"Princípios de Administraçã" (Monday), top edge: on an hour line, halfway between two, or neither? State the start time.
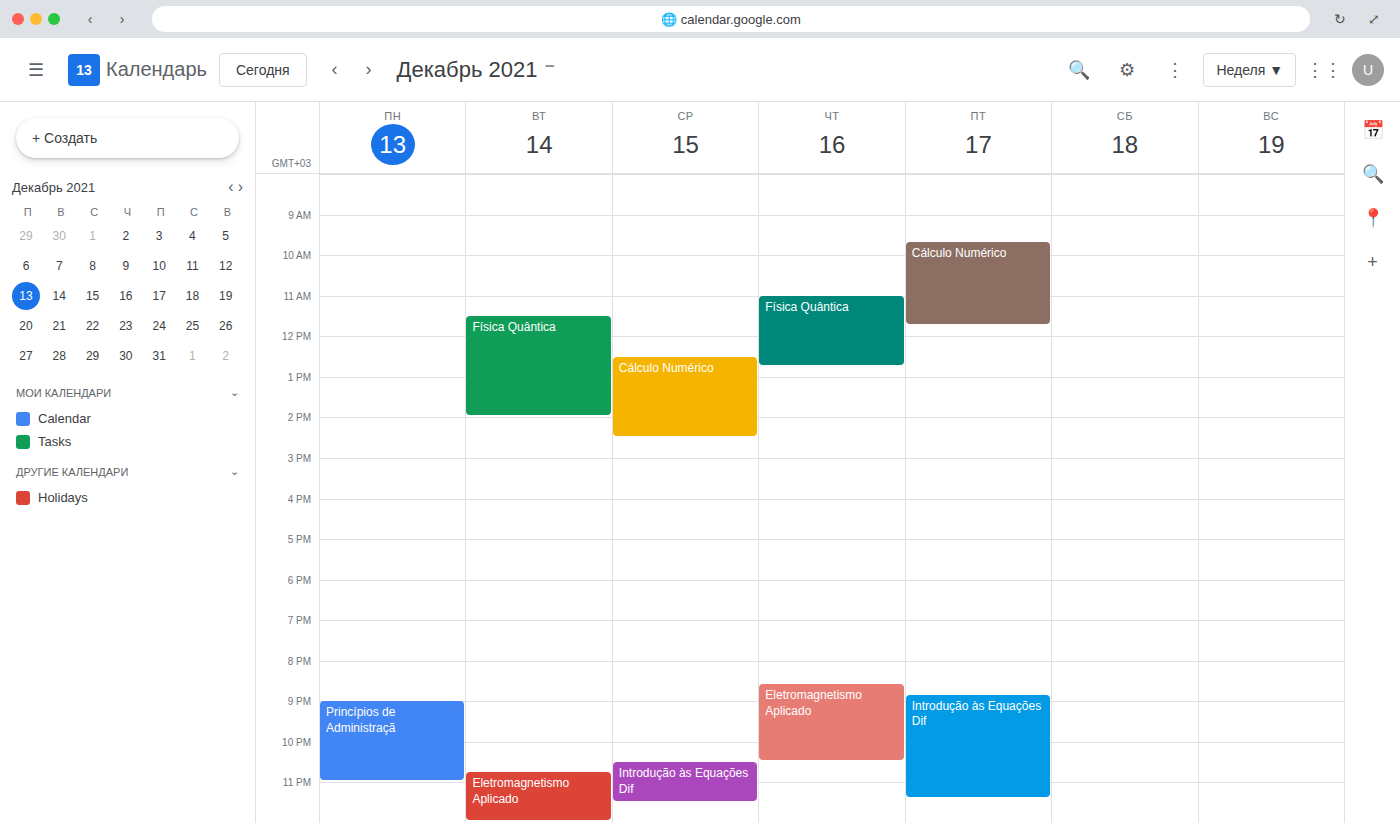
9:00 PM -- exactly on the 9 PM line.